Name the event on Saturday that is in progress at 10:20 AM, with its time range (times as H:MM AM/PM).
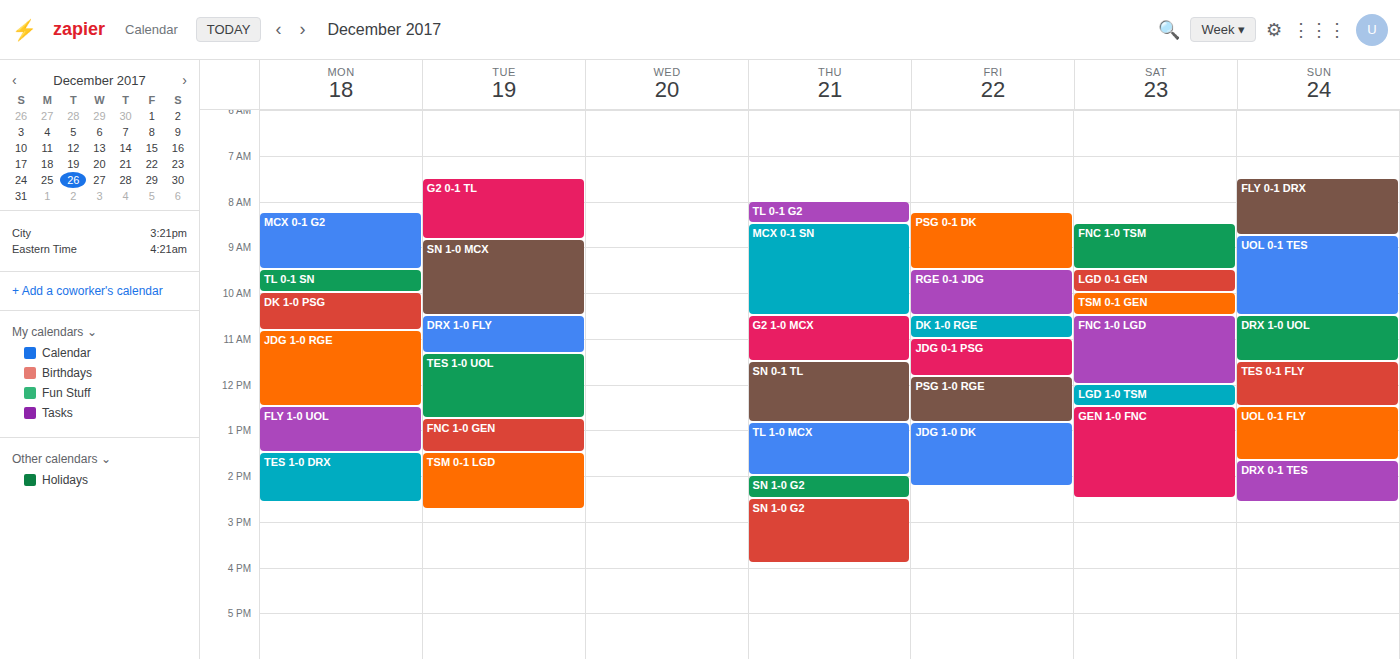
"TSM 0-1 GEN", 10:00 AM to 10:30 AM